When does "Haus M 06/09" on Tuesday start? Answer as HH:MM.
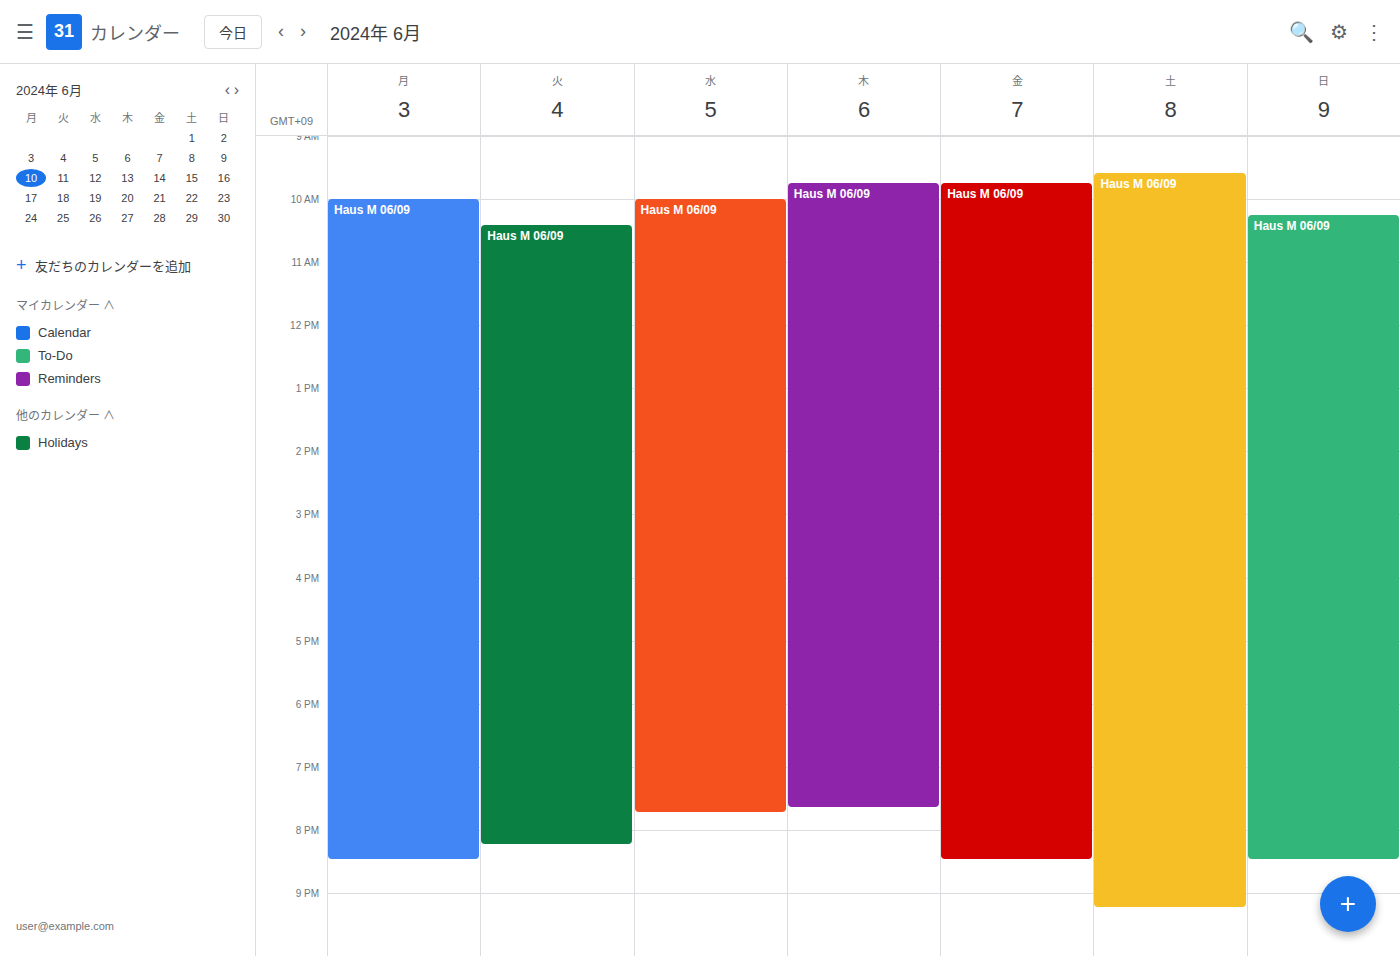
10:25